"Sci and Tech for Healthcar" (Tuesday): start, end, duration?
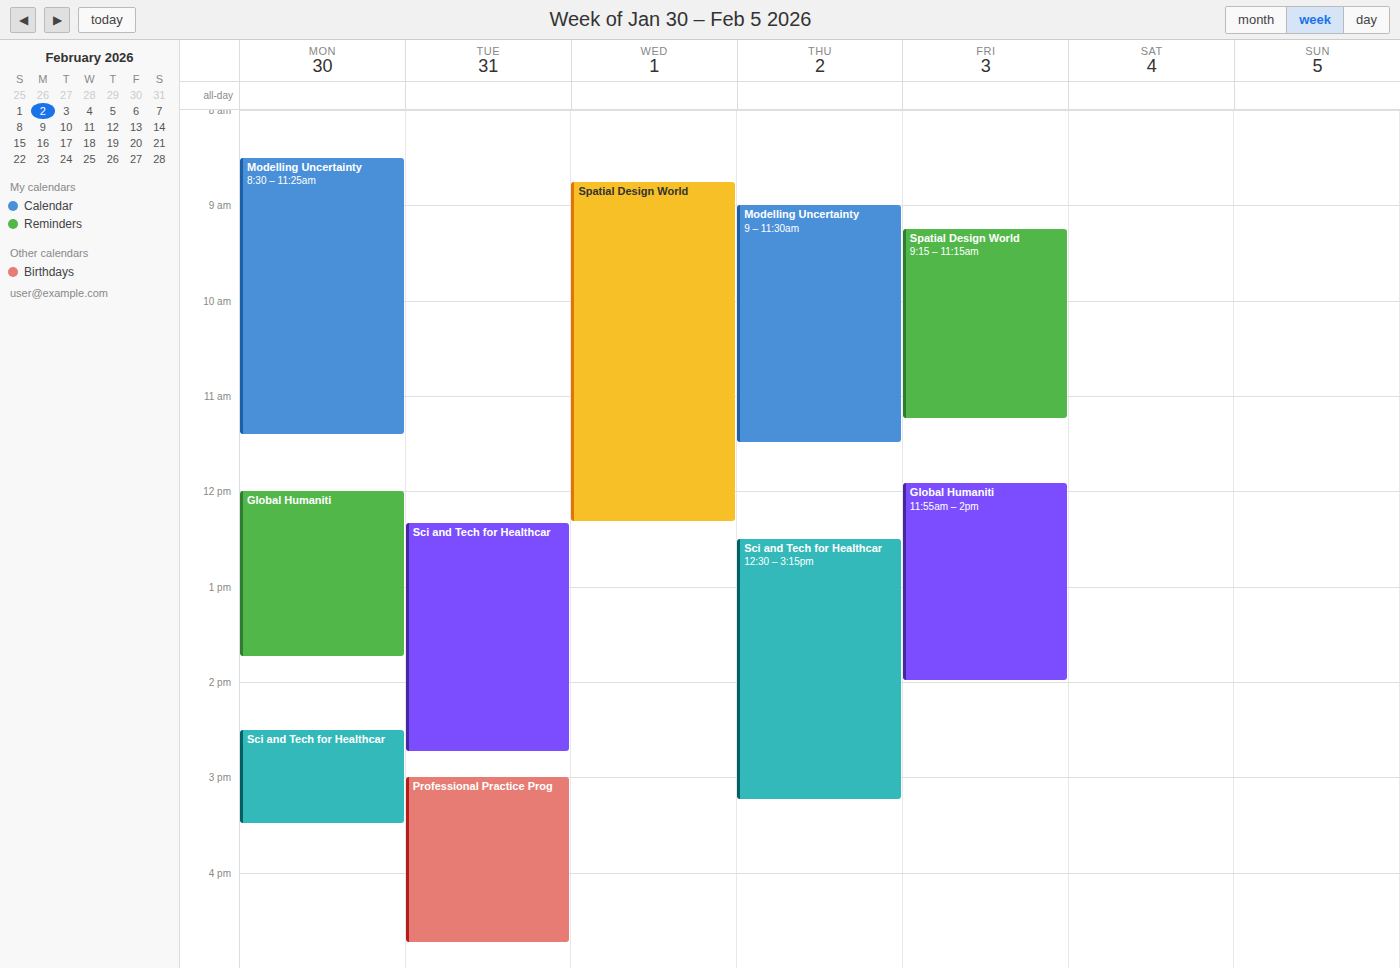
12:20 to 14:45, 2 hours 25 minutes